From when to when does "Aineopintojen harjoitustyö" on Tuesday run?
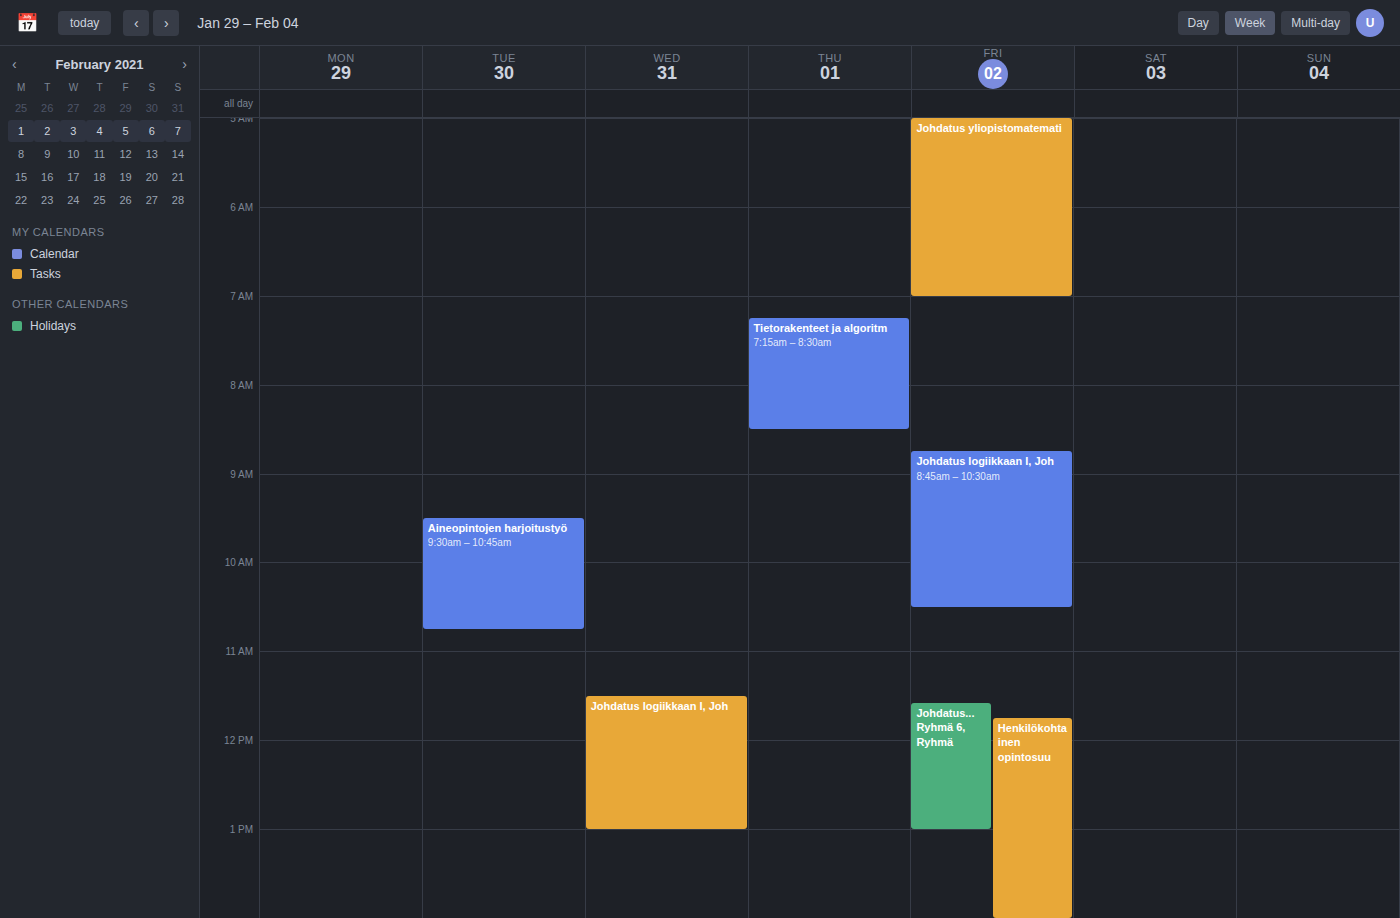
09:30 to 10:45